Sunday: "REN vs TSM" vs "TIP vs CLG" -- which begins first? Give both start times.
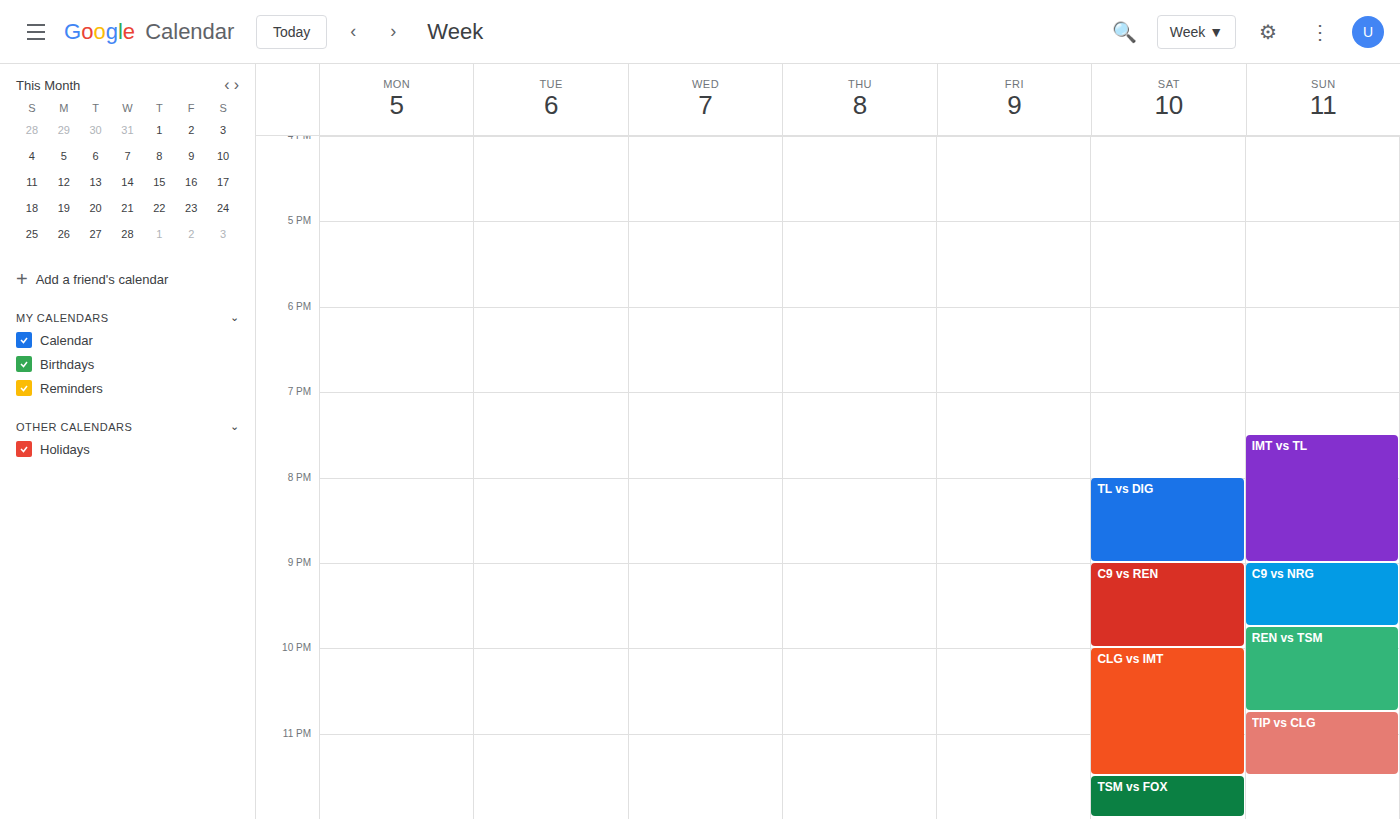
"REN vs TSM" 9:45 PM; "TIP vs CLG" 10:45 PM.